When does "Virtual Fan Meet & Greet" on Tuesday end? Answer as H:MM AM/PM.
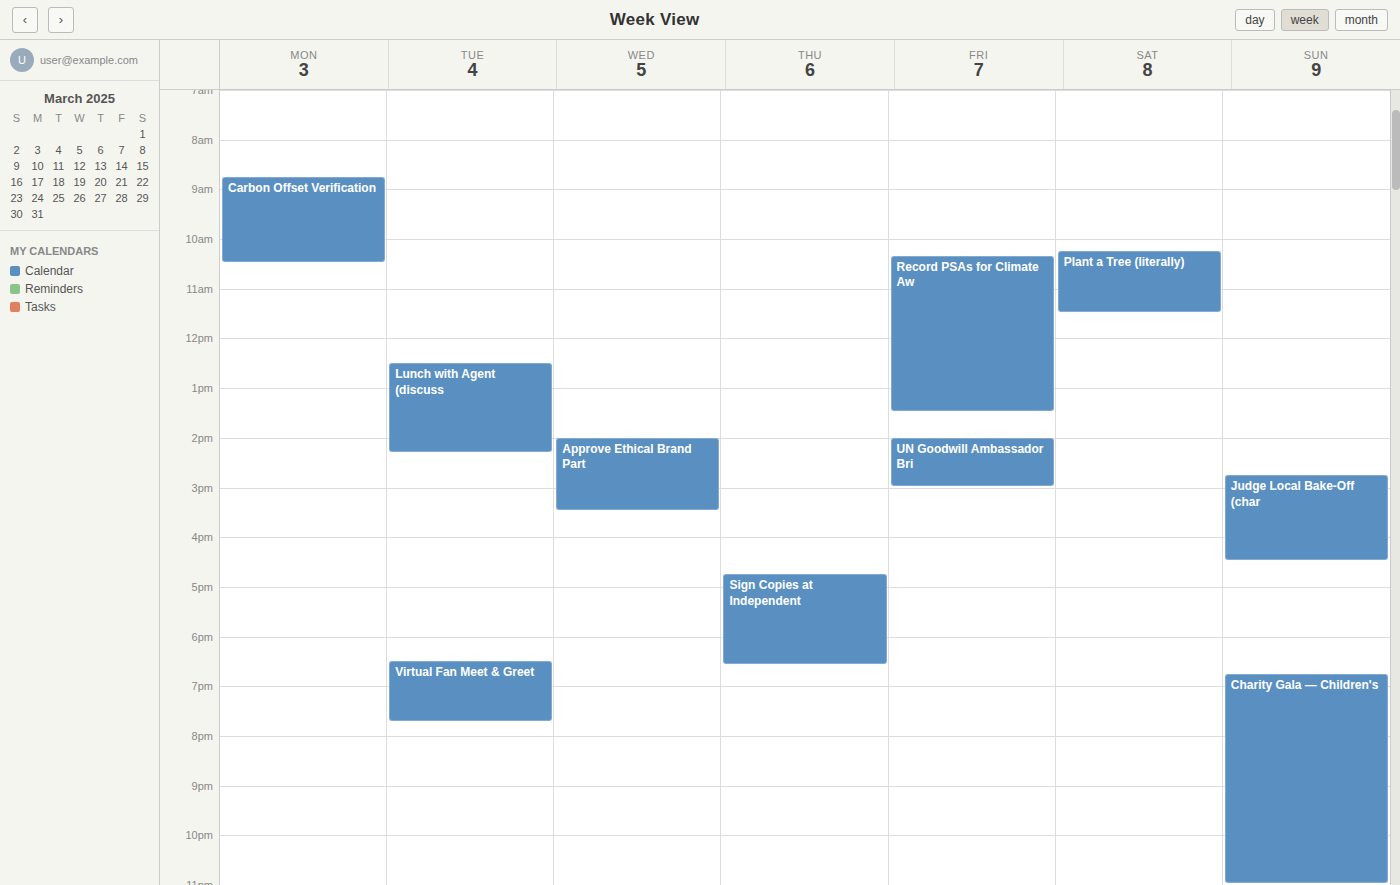
7:45 PM